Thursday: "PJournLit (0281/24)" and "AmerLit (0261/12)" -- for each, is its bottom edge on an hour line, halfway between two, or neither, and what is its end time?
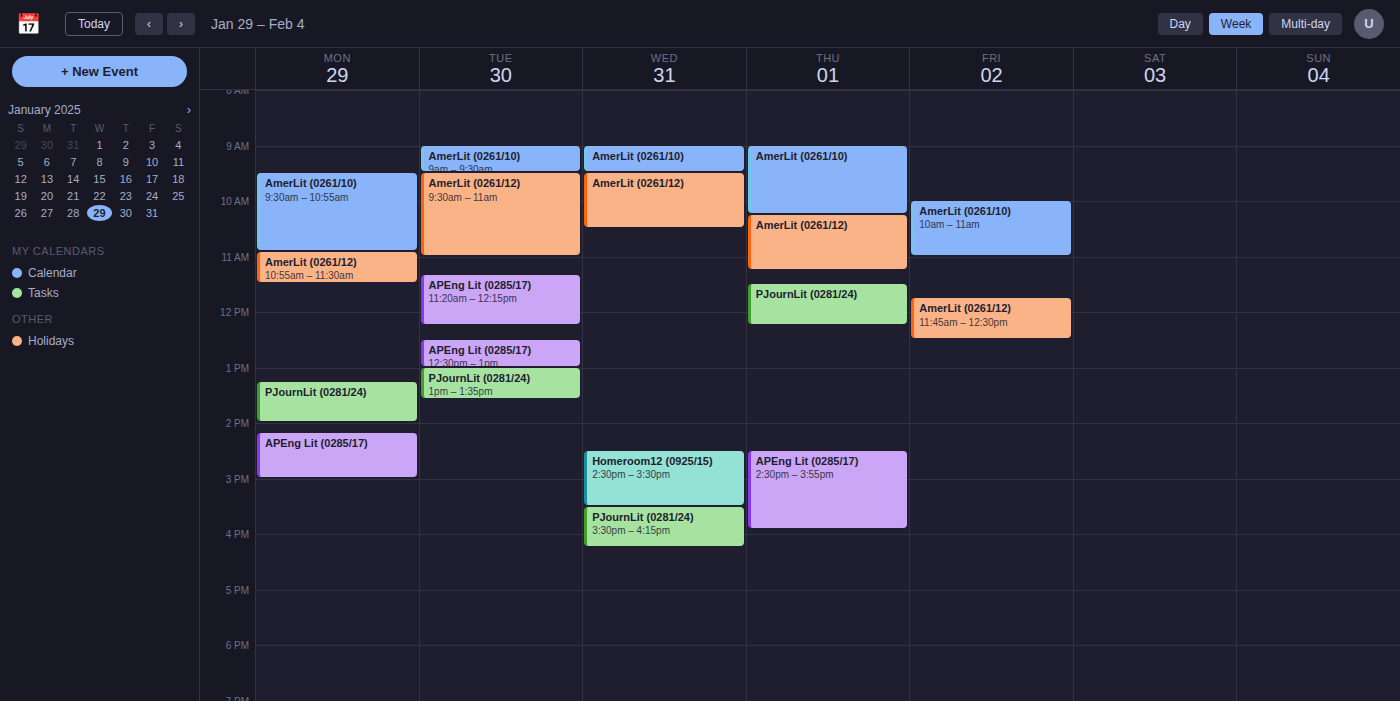
"PJournLit (0281/24)": 12:15, neither: a quarter of the way from the 12:00 line to the 13:00 line. "AmerLit (0261/12)": 11:15, neither: a quarter of the way from the 11:00 line to the 12:00 line.